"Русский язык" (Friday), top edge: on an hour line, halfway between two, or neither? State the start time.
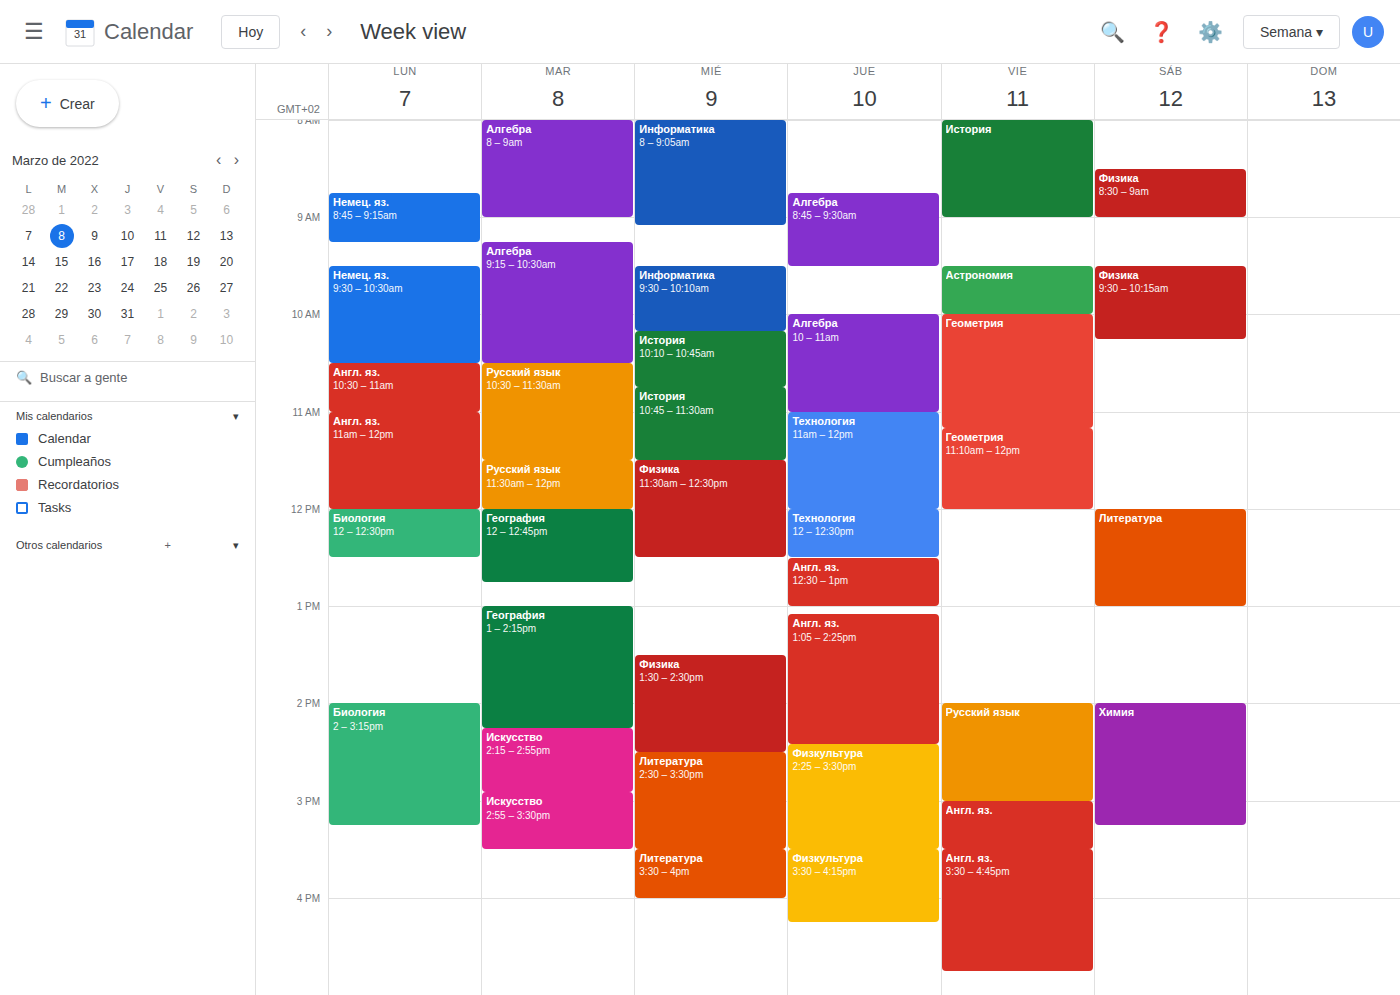
2:00 PM -- exactly on the 2 PM line.